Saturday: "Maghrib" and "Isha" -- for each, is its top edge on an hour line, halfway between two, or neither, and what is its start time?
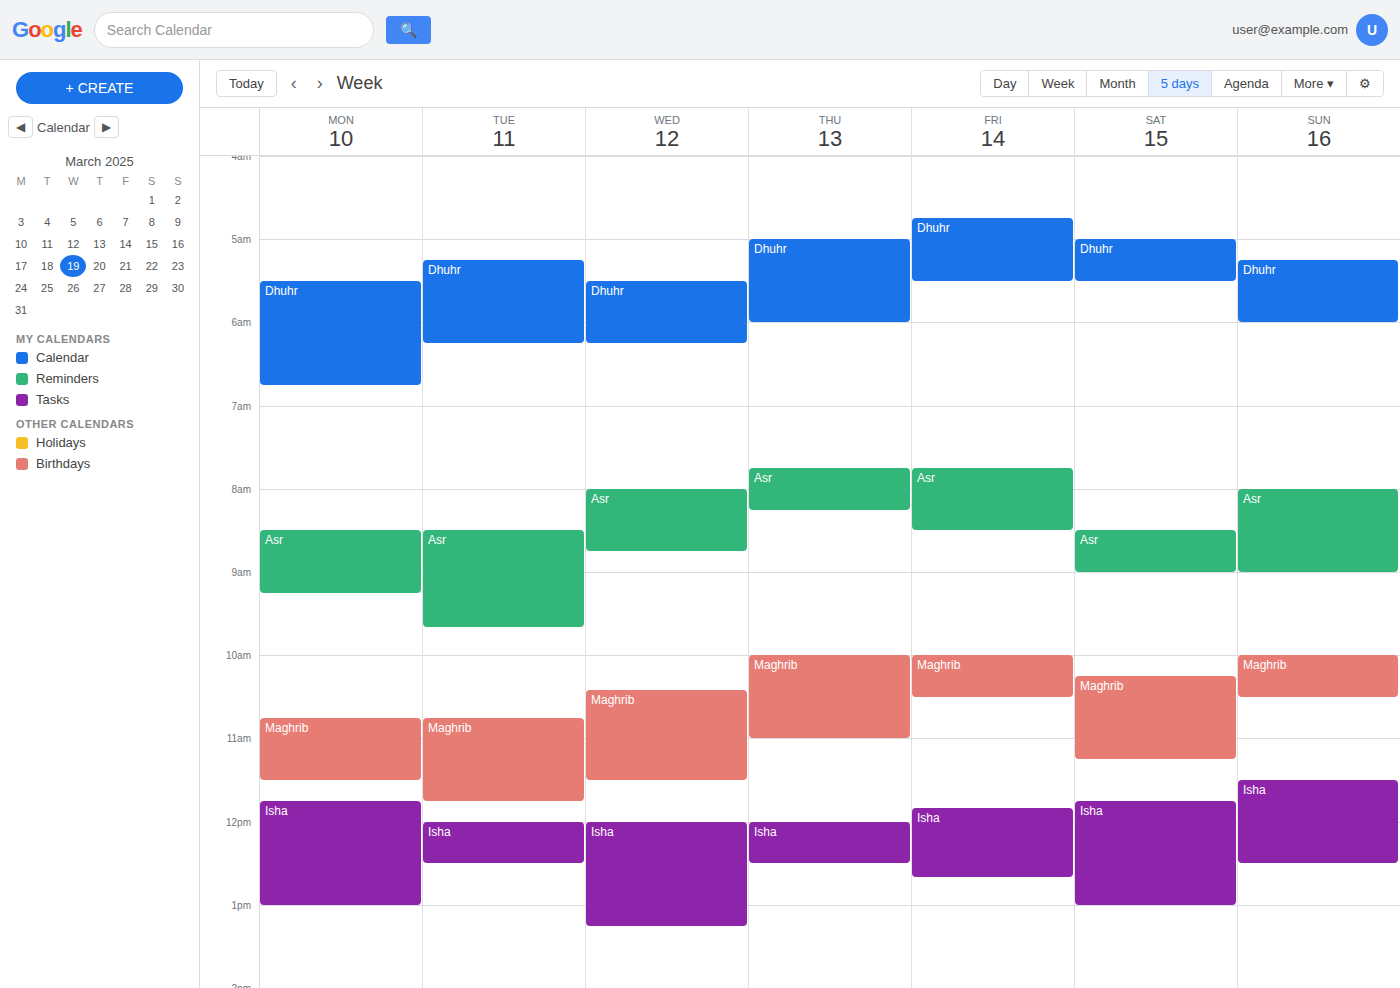
"Maghrib": 10:15 AM, neither: a quarter of the way from the 10 AM line to the 11 AM line. "Isha": 11:45 AM, neither: three quarters of the way from the 11 AM line to the 12 PM line.